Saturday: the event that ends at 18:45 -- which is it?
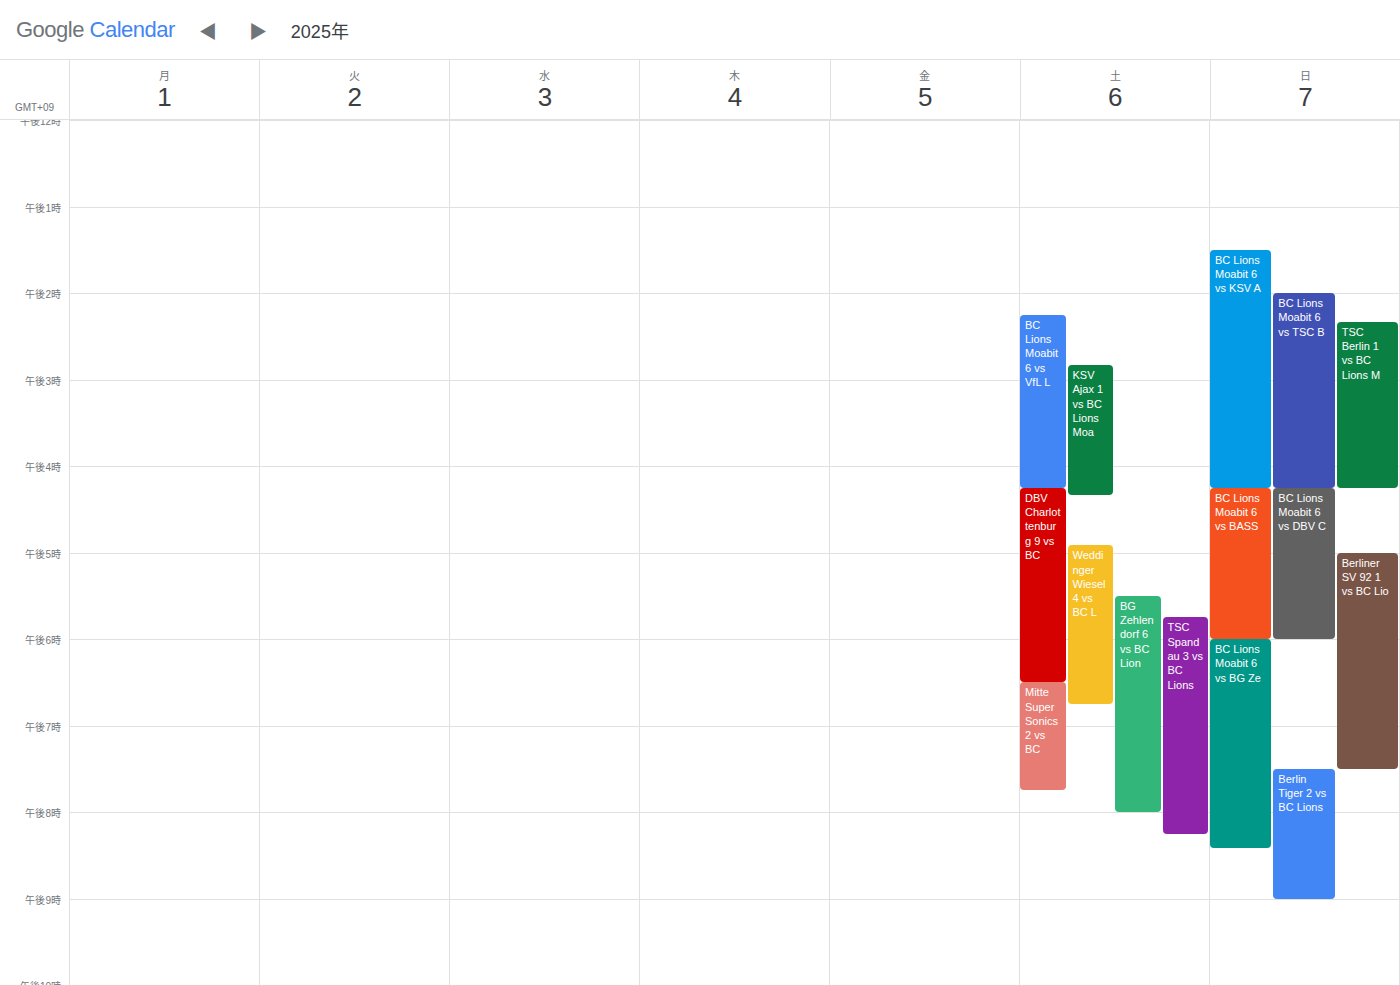
"Weddinger Wiesel 4 vs BC L"